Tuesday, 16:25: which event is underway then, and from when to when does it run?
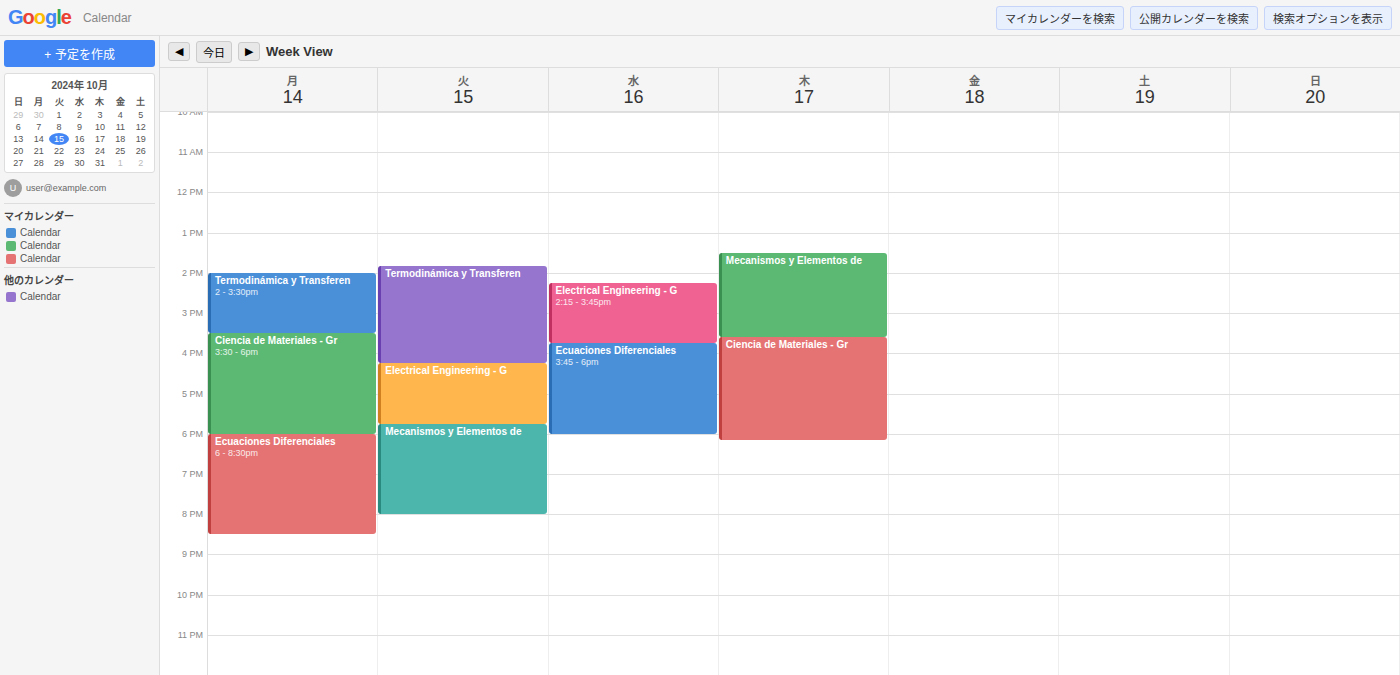
"Electrical Engineering - G", 16:15 to 17:45